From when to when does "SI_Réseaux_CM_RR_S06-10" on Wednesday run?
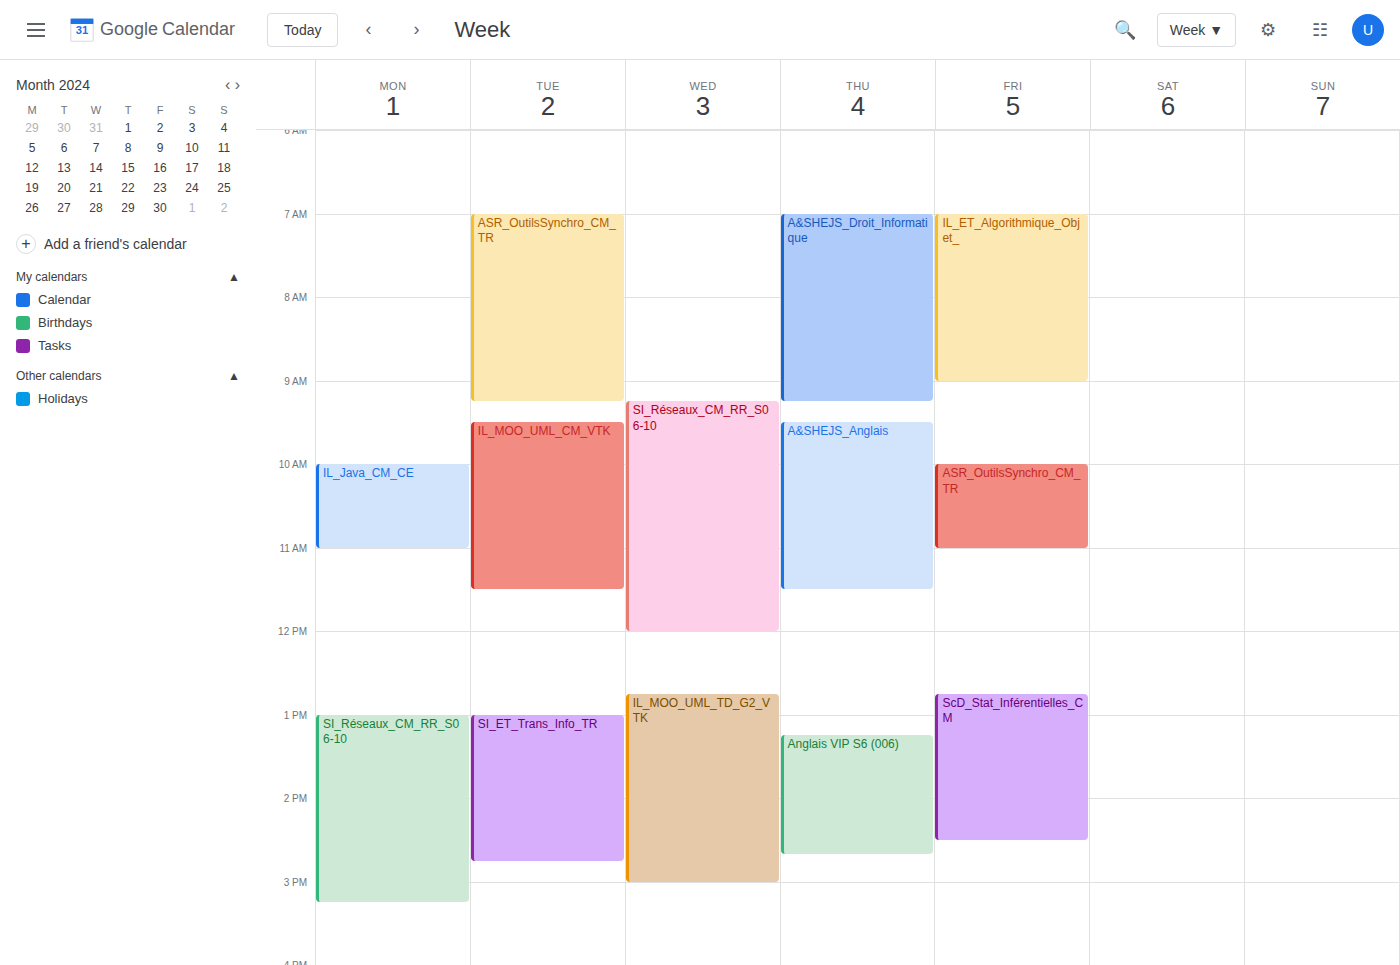
9:15 AM to 12:00 PM